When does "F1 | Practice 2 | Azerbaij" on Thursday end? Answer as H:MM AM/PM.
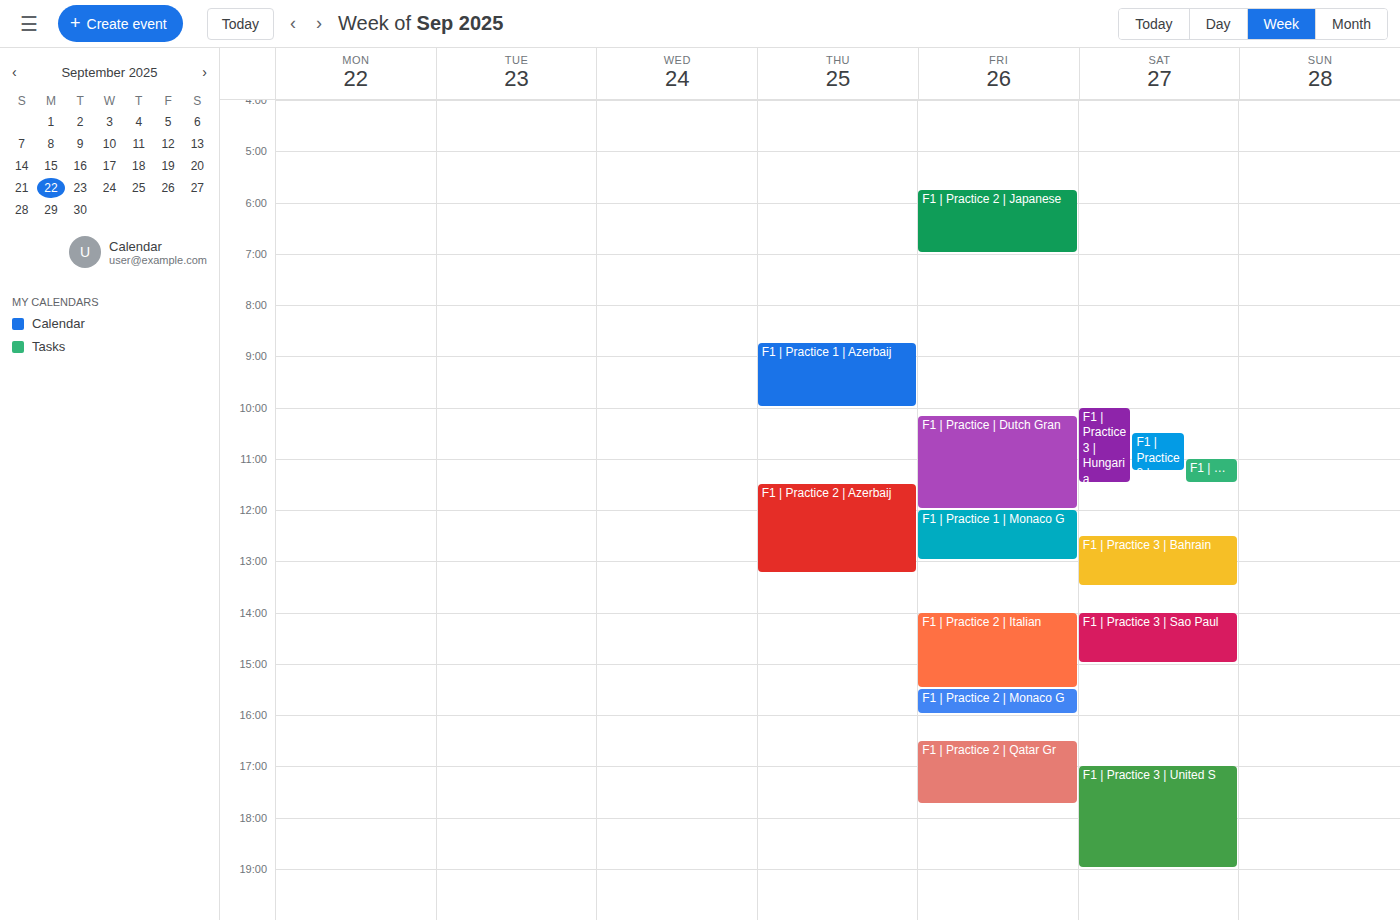
1:15 PM